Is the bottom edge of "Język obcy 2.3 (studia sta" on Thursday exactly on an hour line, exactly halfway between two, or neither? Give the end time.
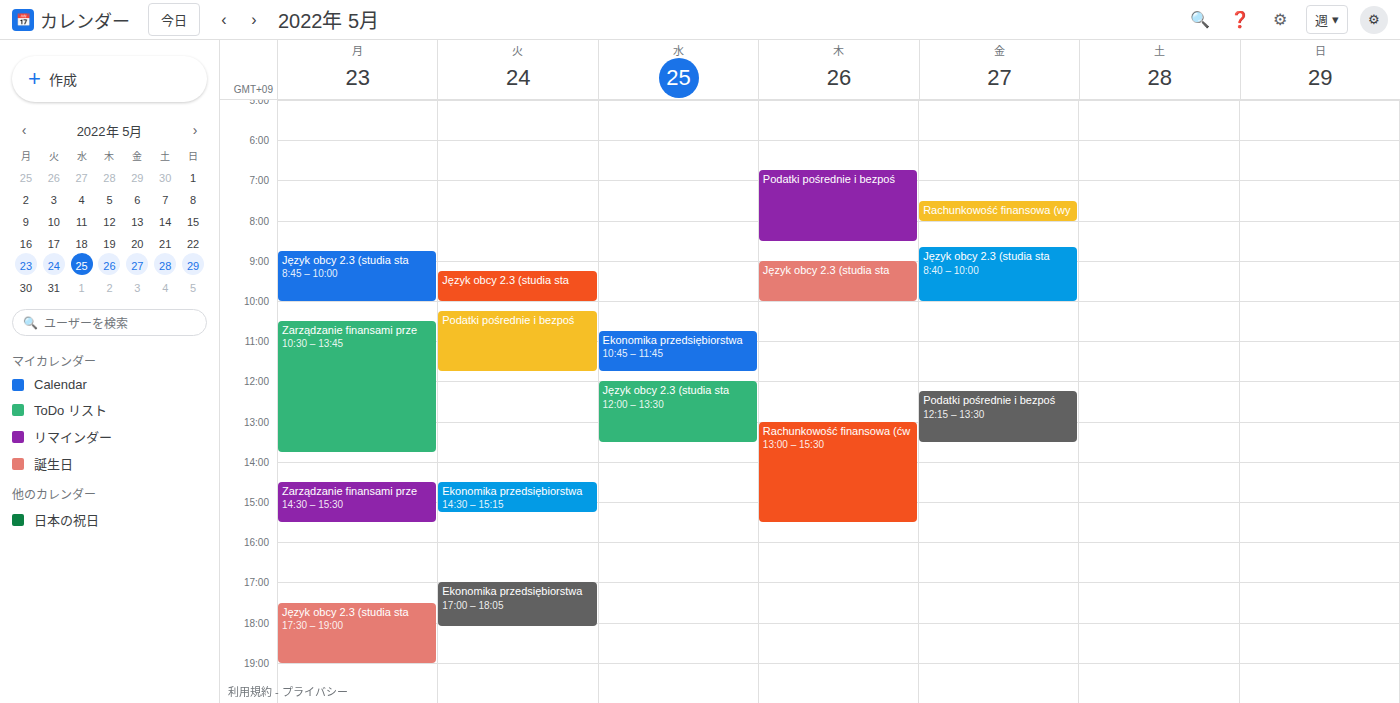
10:00 AM -- exactly on the 10 AM line.